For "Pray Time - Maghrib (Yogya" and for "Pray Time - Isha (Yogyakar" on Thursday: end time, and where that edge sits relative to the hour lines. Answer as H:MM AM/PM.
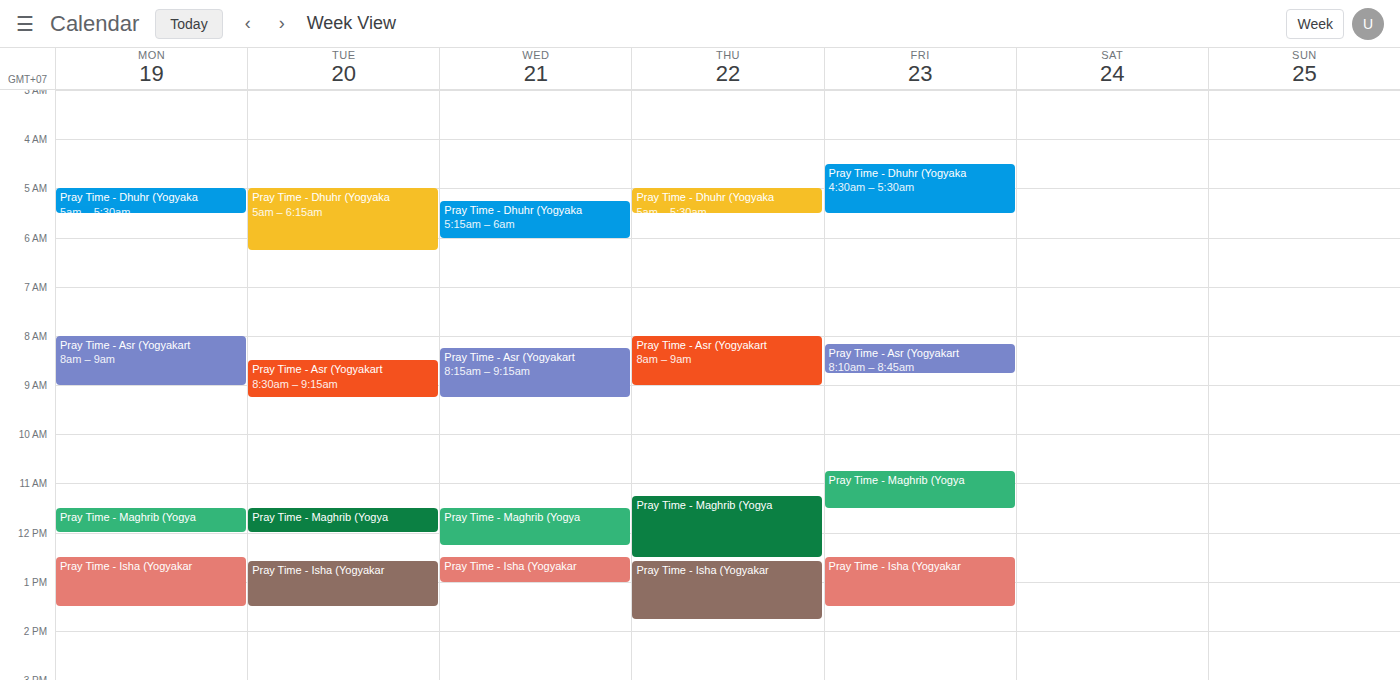
"Pray Time - Maghrib (Yogya": 12:30 PM, halfway between the 12 PM and 1 PM lines. "Pray Time - Isha (Yogyakar": 1:45 PM, neither: three quarters of the way from the 1 PM line to the 2 PM line.